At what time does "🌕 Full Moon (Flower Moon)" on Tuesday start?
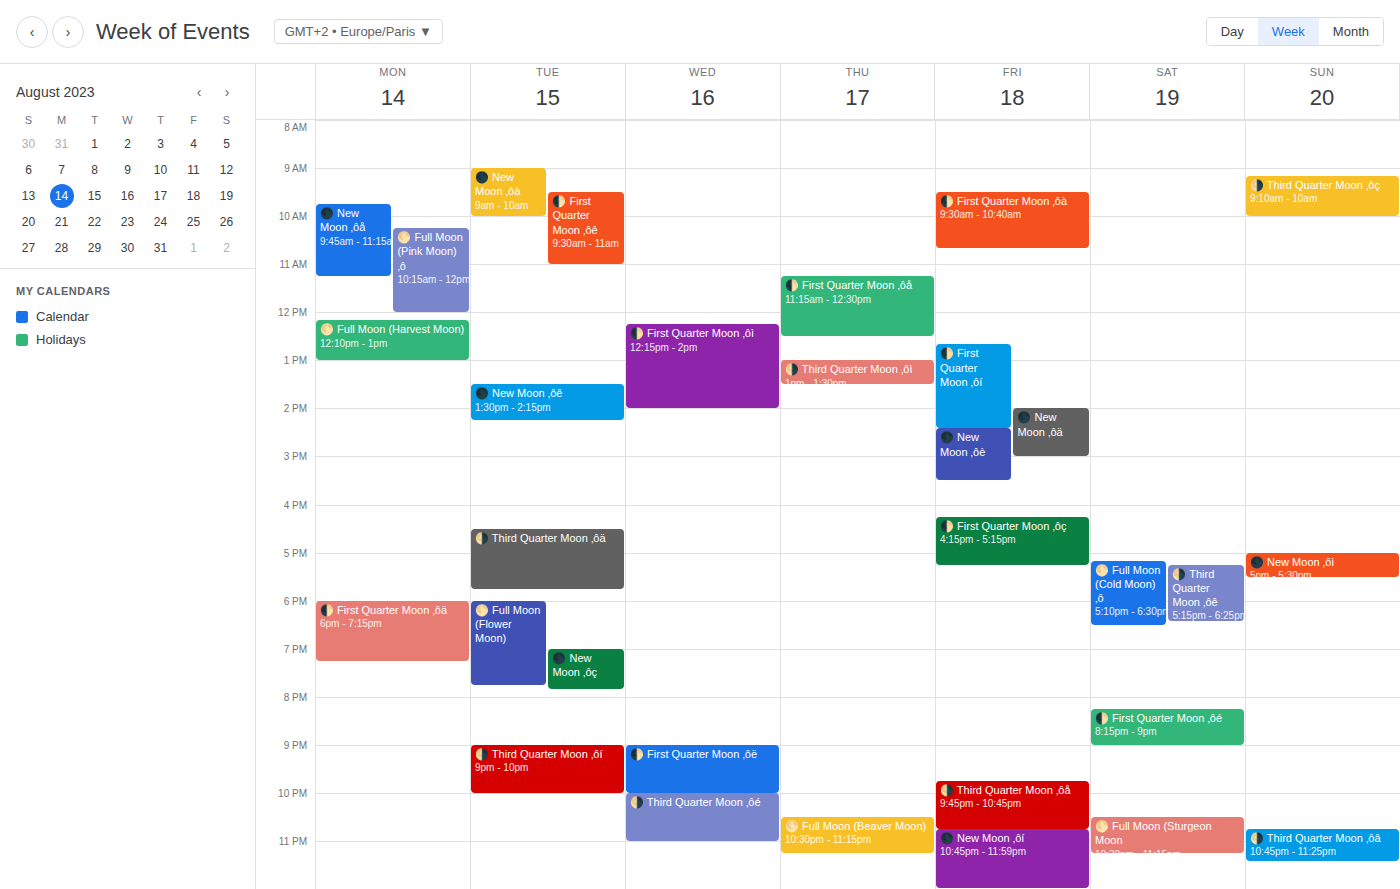
18:00